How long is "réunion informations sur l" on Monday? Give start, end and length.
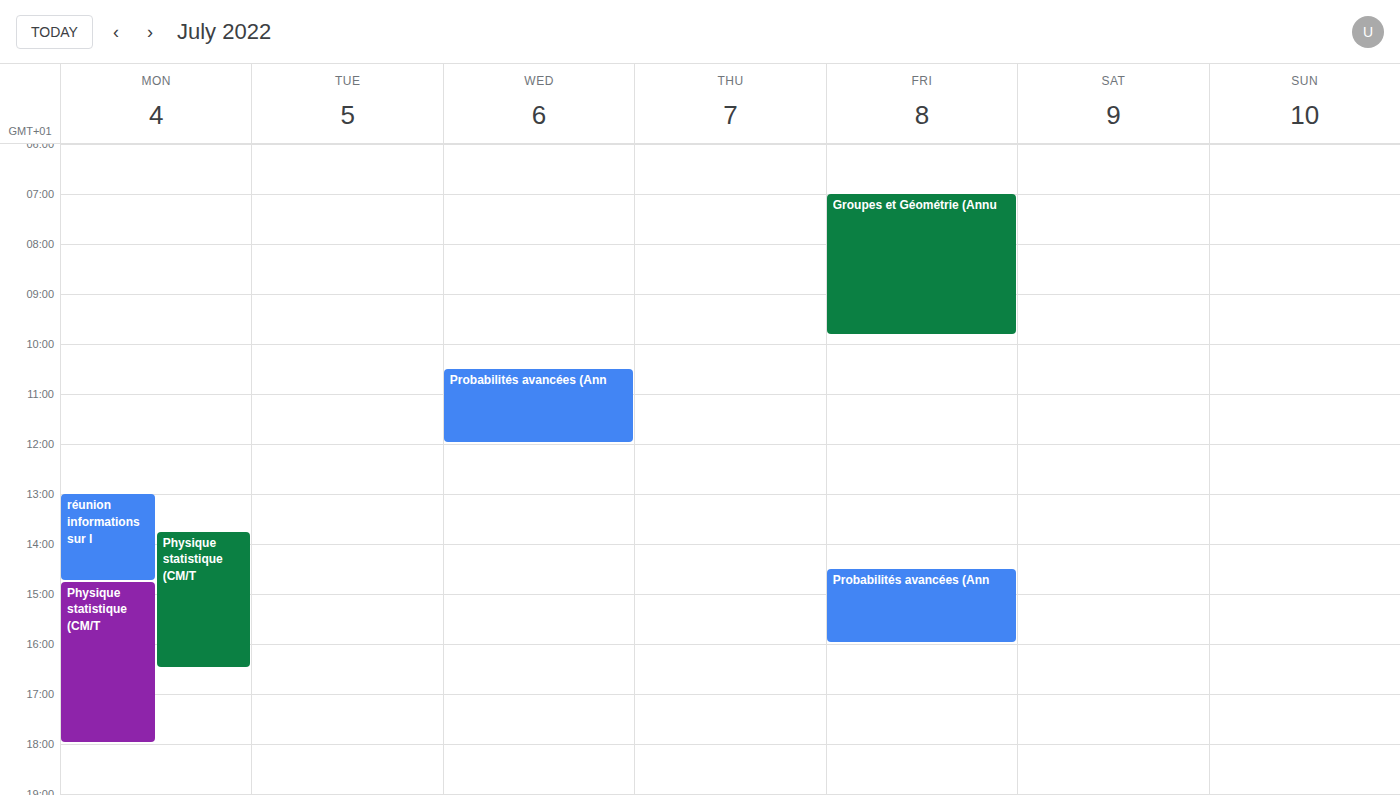
1:00 PM to 2:45 PM, 1 hour 45 minutes